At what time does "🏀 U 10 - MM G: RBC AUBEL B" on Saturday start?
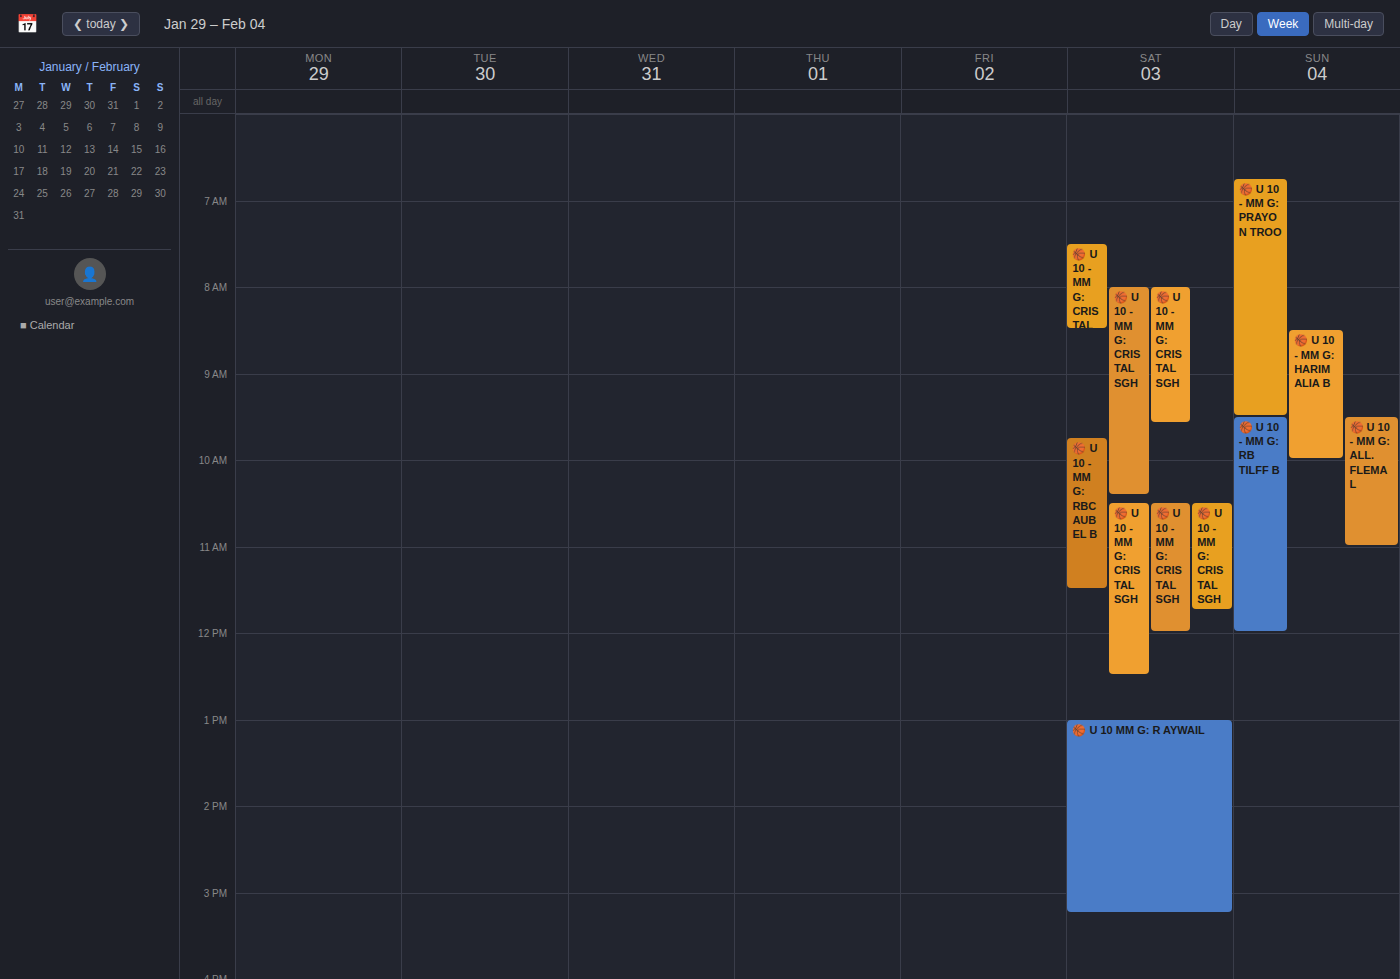
9:45 AM